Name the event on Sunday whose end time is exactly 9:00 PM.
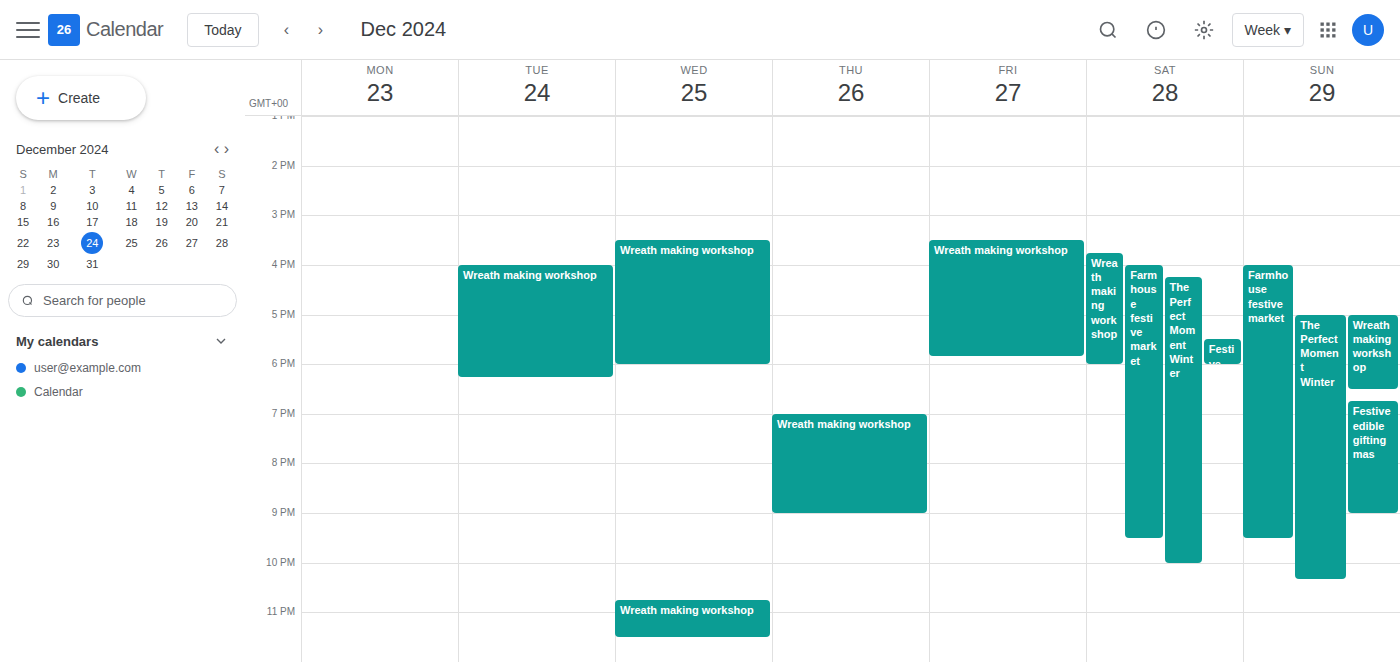
"Festive edible gifting mas"